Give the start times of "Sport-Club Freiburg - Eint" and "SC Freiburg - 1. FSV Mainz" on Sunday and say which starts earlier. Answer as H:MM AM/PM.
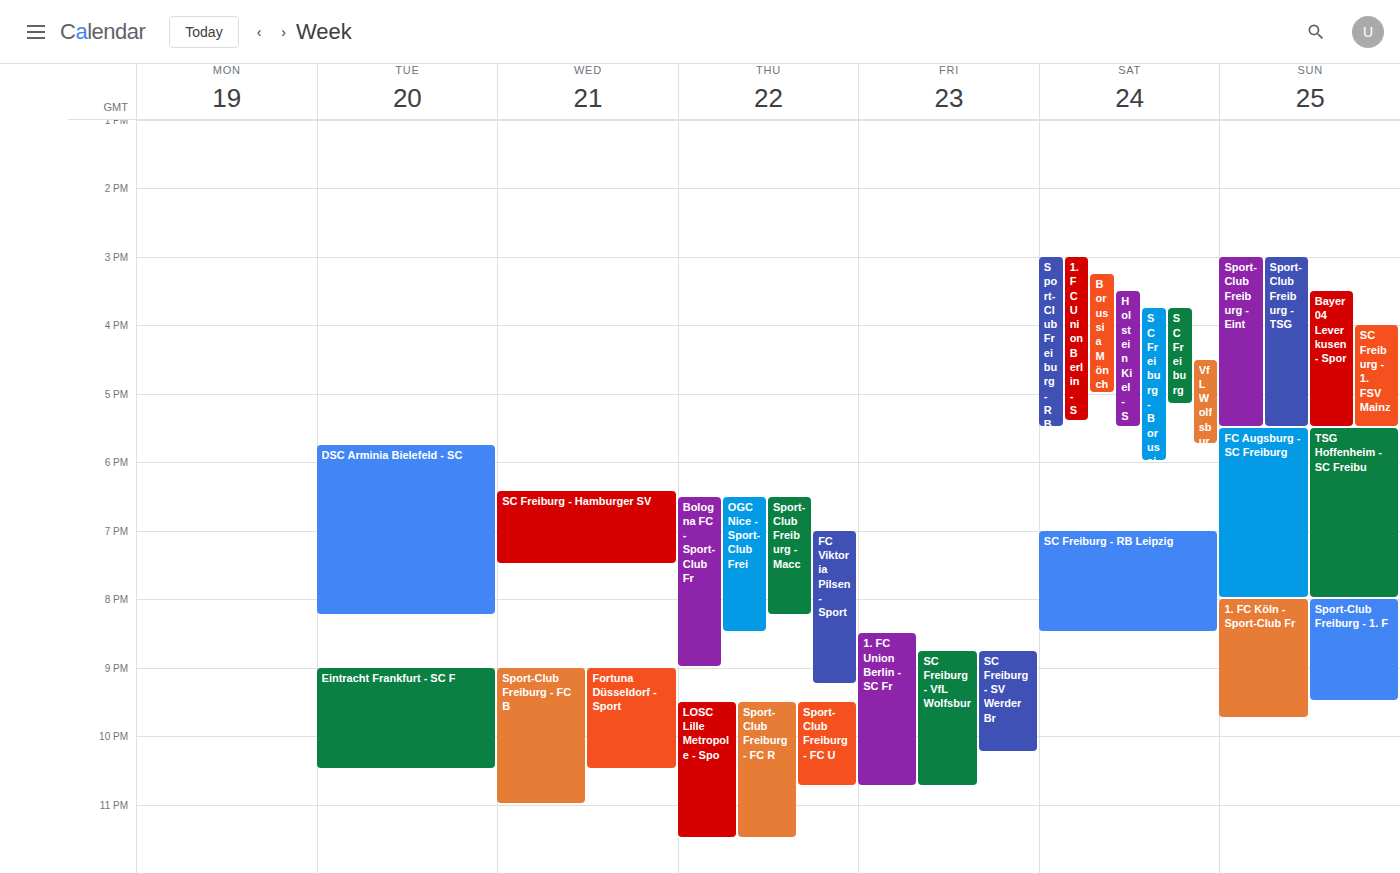
"Sport-Club Freiburg - Eint" 3:00 PM; "SC Freiburg - 1. FSV Mainz" 4:00 PM.